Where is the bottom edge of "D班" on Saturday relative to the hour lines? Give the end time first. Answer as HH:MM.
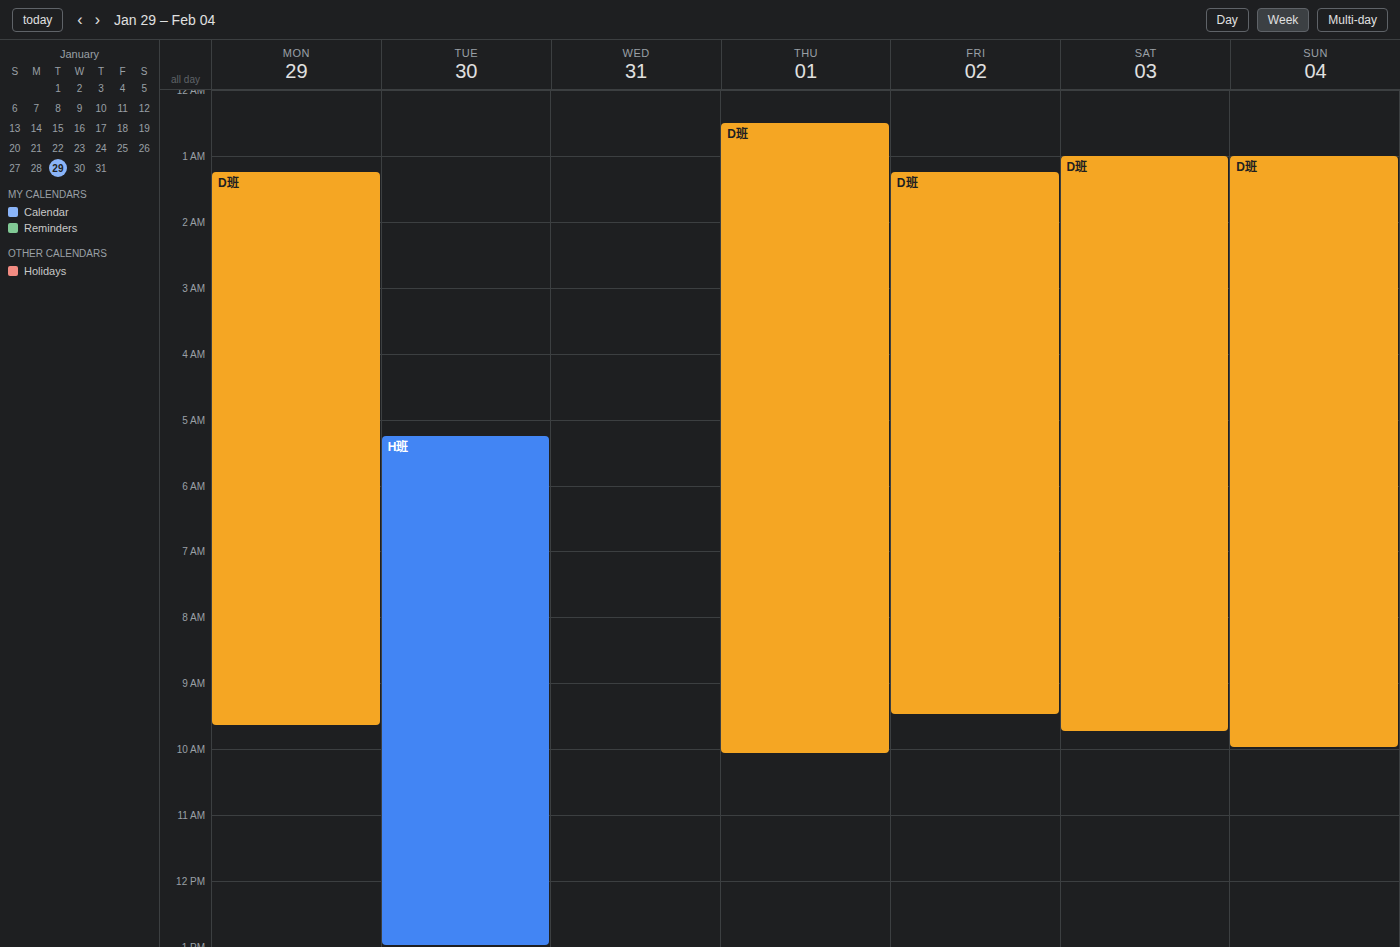
09:45 -- neither: three quarters of the way from the 09:00 line to the 10:00 line.